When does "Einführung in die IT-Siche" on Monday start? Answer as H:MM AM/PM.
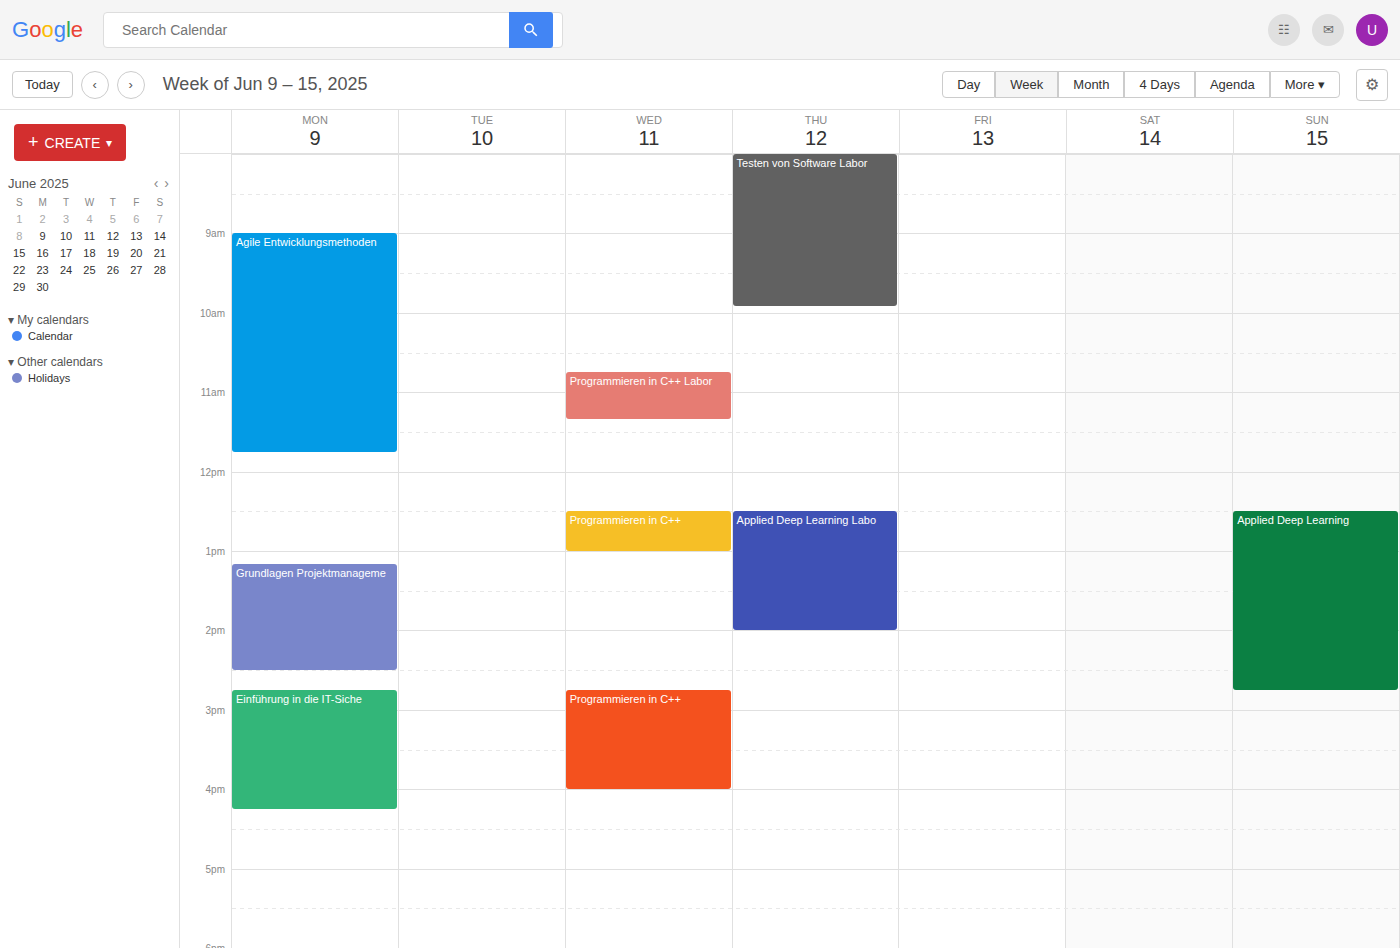
2:45 PM